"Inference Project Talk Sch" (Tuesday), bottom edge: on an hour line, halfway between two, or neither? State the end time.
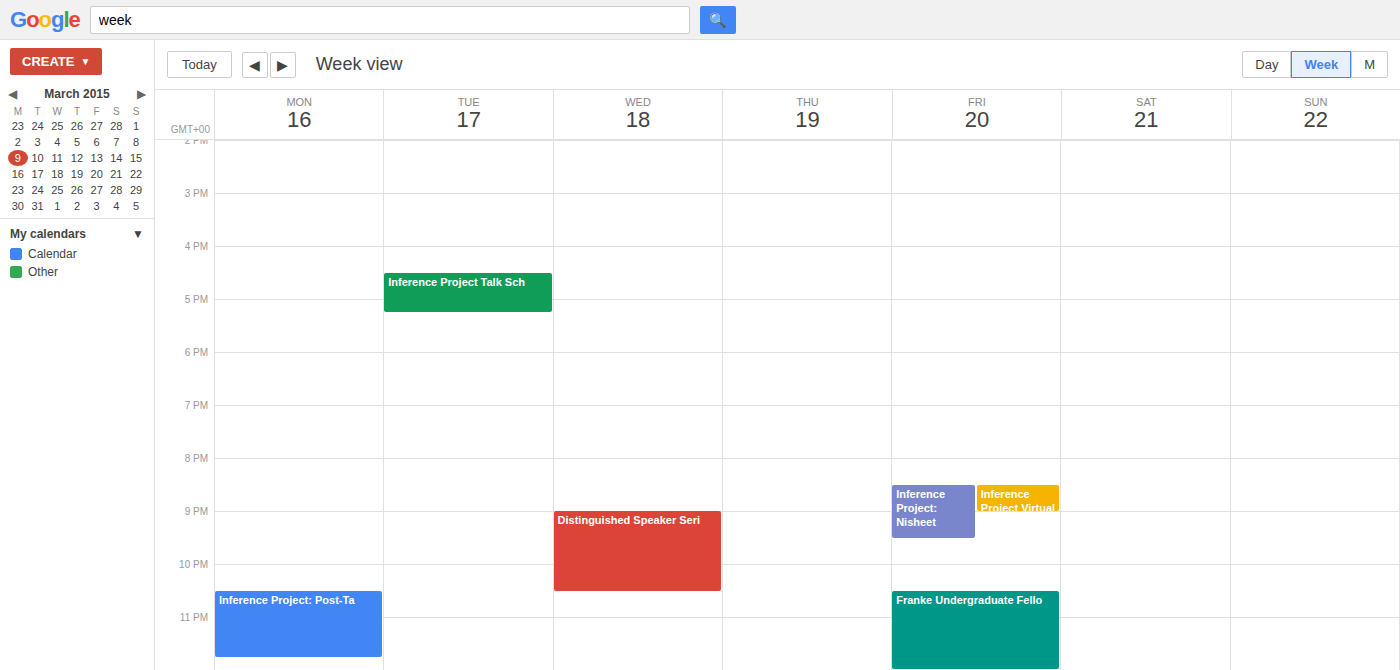
5:15 PM -- neither: a quarter of the way from the 5 PM line to the 6 PM line.